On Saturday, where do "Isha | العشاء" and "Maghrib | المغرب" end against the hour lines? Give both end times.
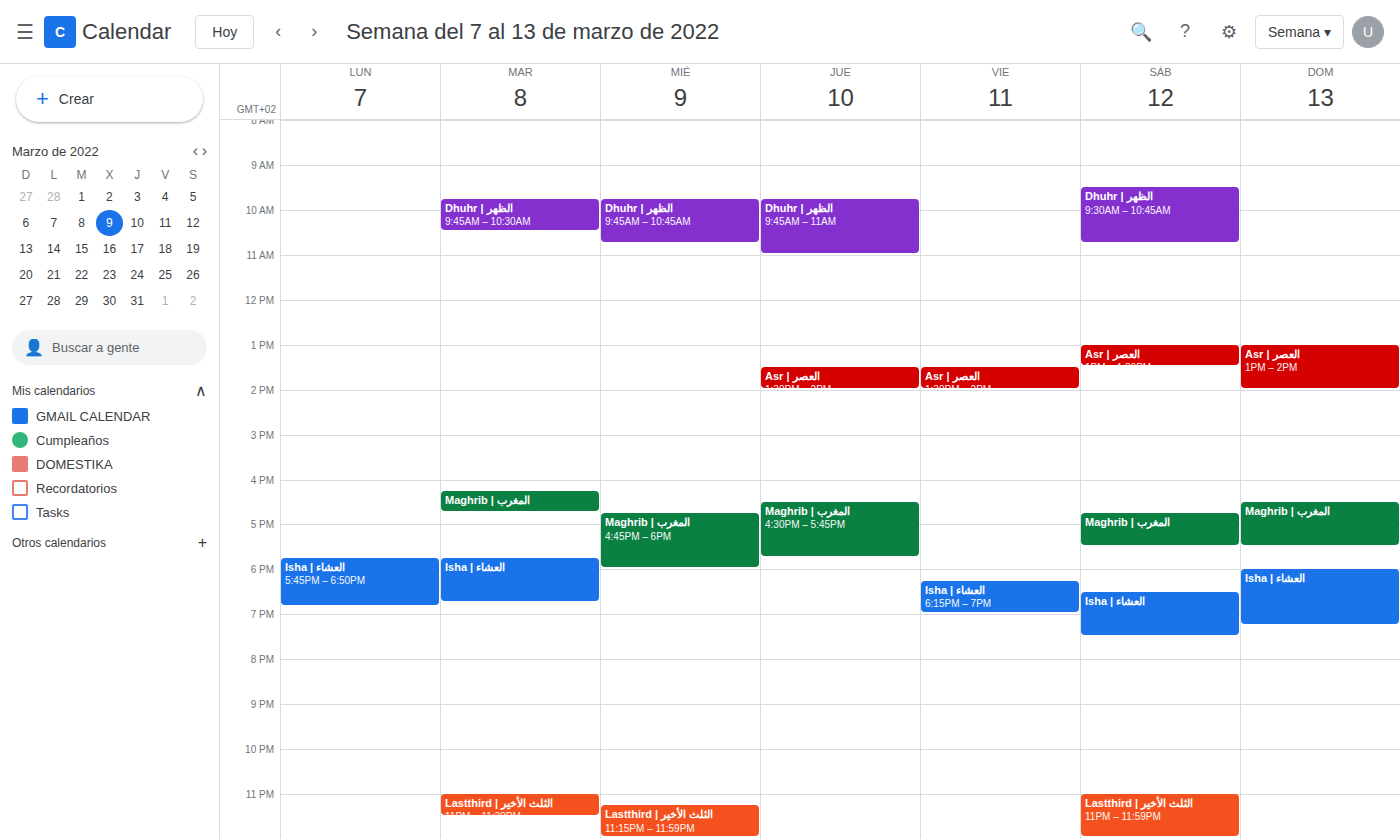
"Isha | العشاء": 19:30, halfway between the 19:00 and 20:00 lines. "Maghrib | المغرب": 17:30, halfway between the 17:00 and 18:00 lines.